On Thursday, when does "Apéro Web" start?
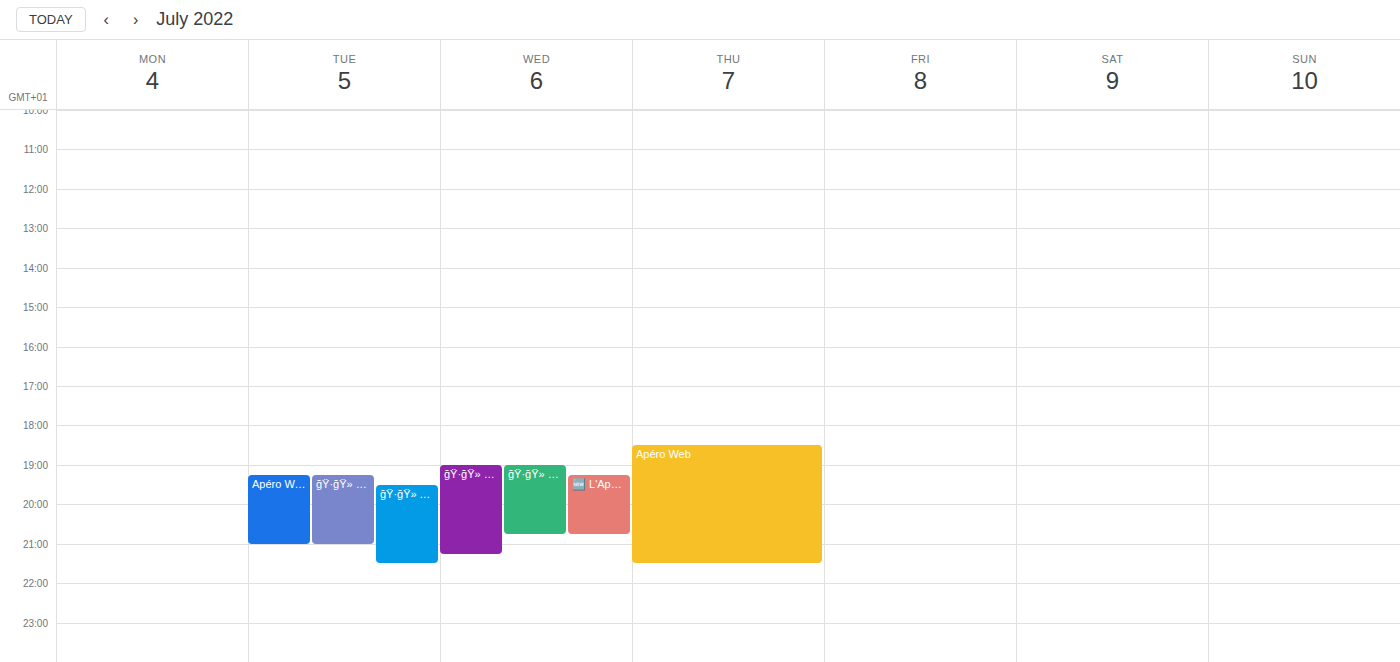
6:30 PM